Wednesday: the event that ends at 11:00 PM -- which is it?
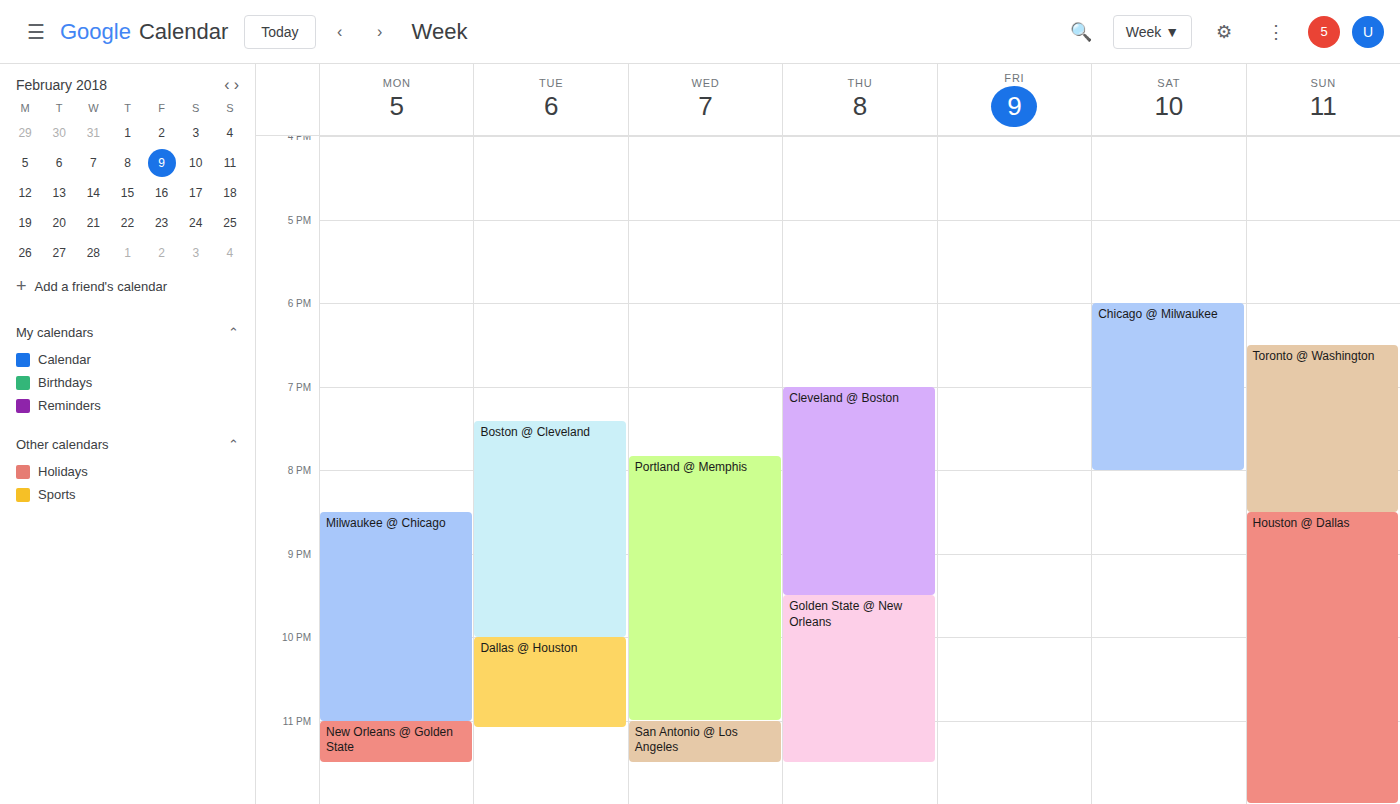
"Portland @ Memphis"